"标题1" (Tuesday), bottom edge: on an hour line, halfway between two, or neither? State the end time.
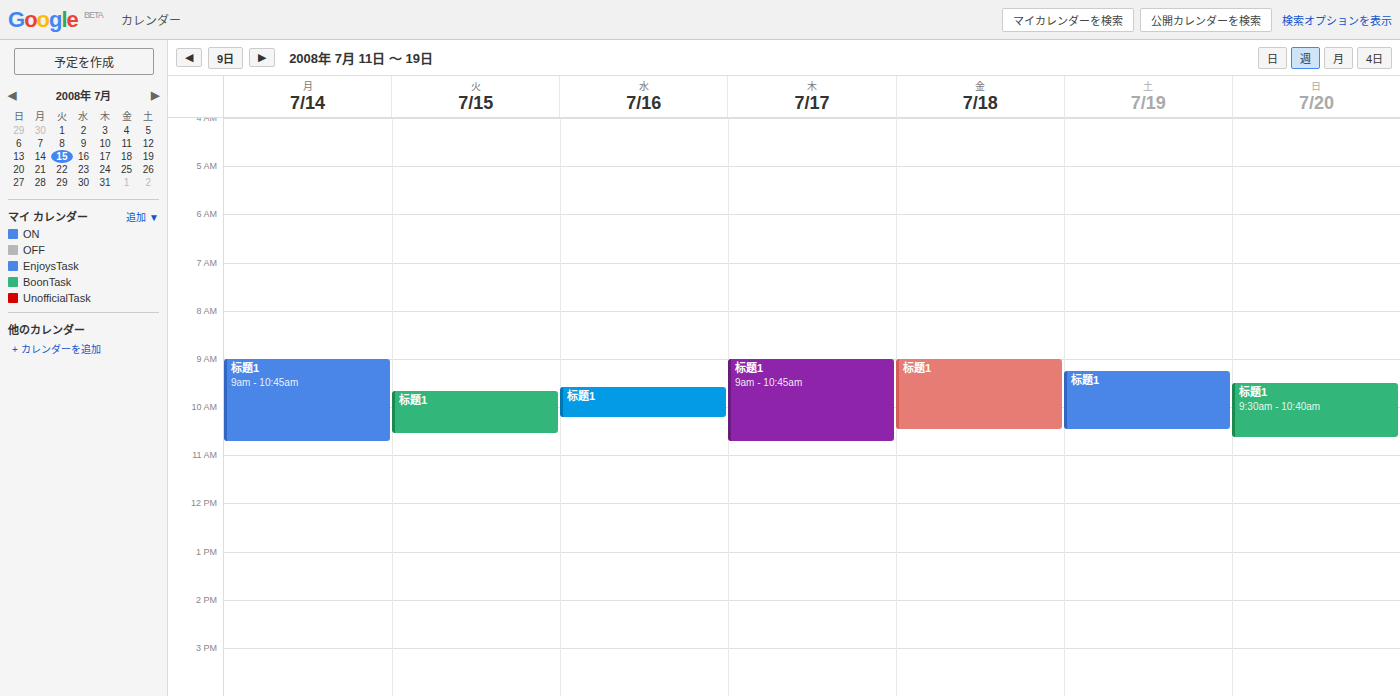
10:35 AM -- neither: 35 minutes below the 10 AM line and 25 minutes above the 11 AM line.